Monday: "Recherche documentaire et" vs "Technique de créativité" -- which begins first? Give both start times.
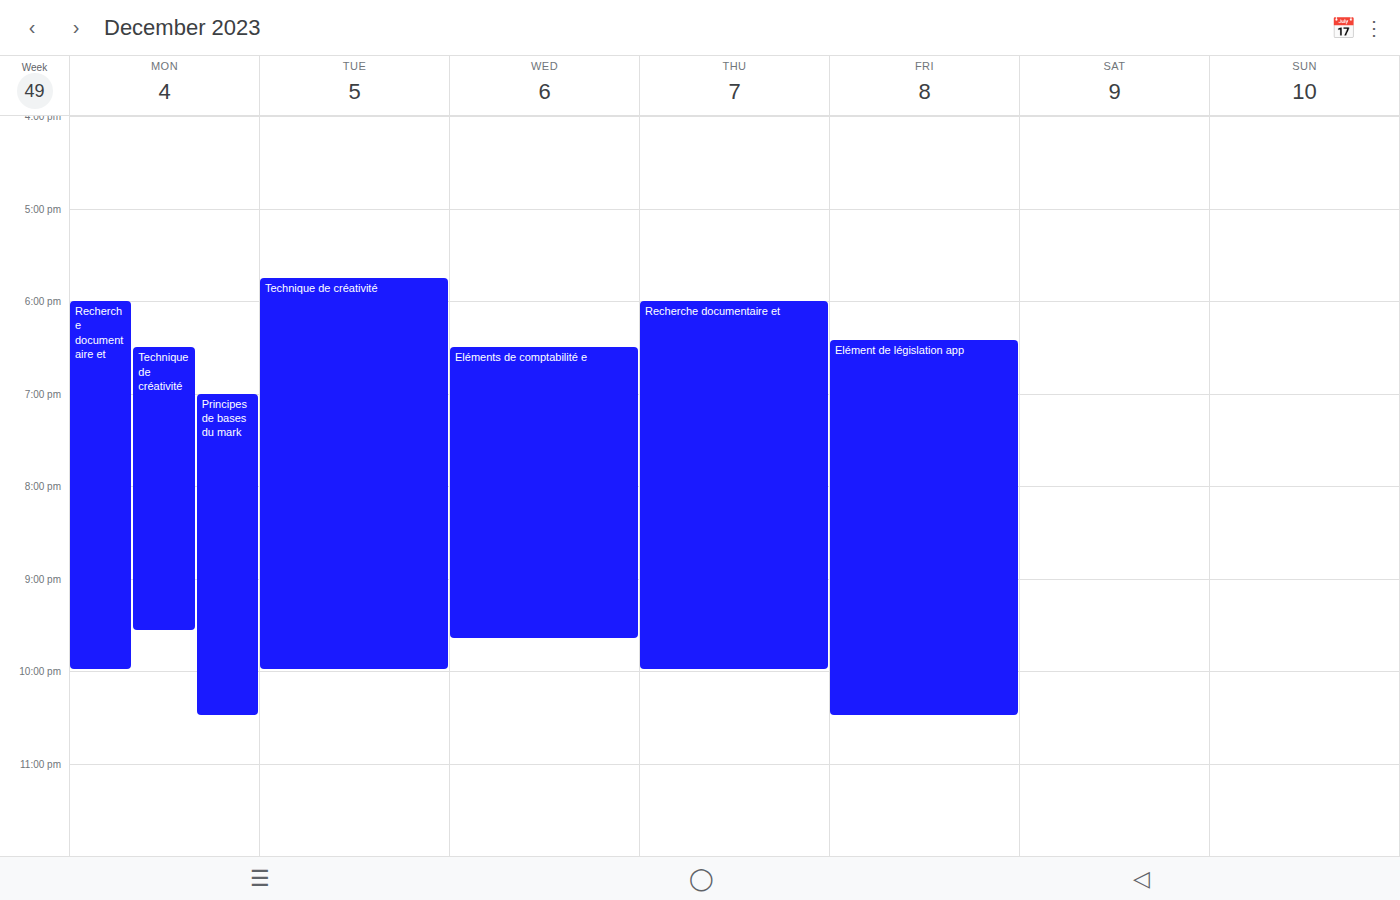
"Recherche documentaire et" 6:00 PM; "Technique de créativité" 6:30 PM.